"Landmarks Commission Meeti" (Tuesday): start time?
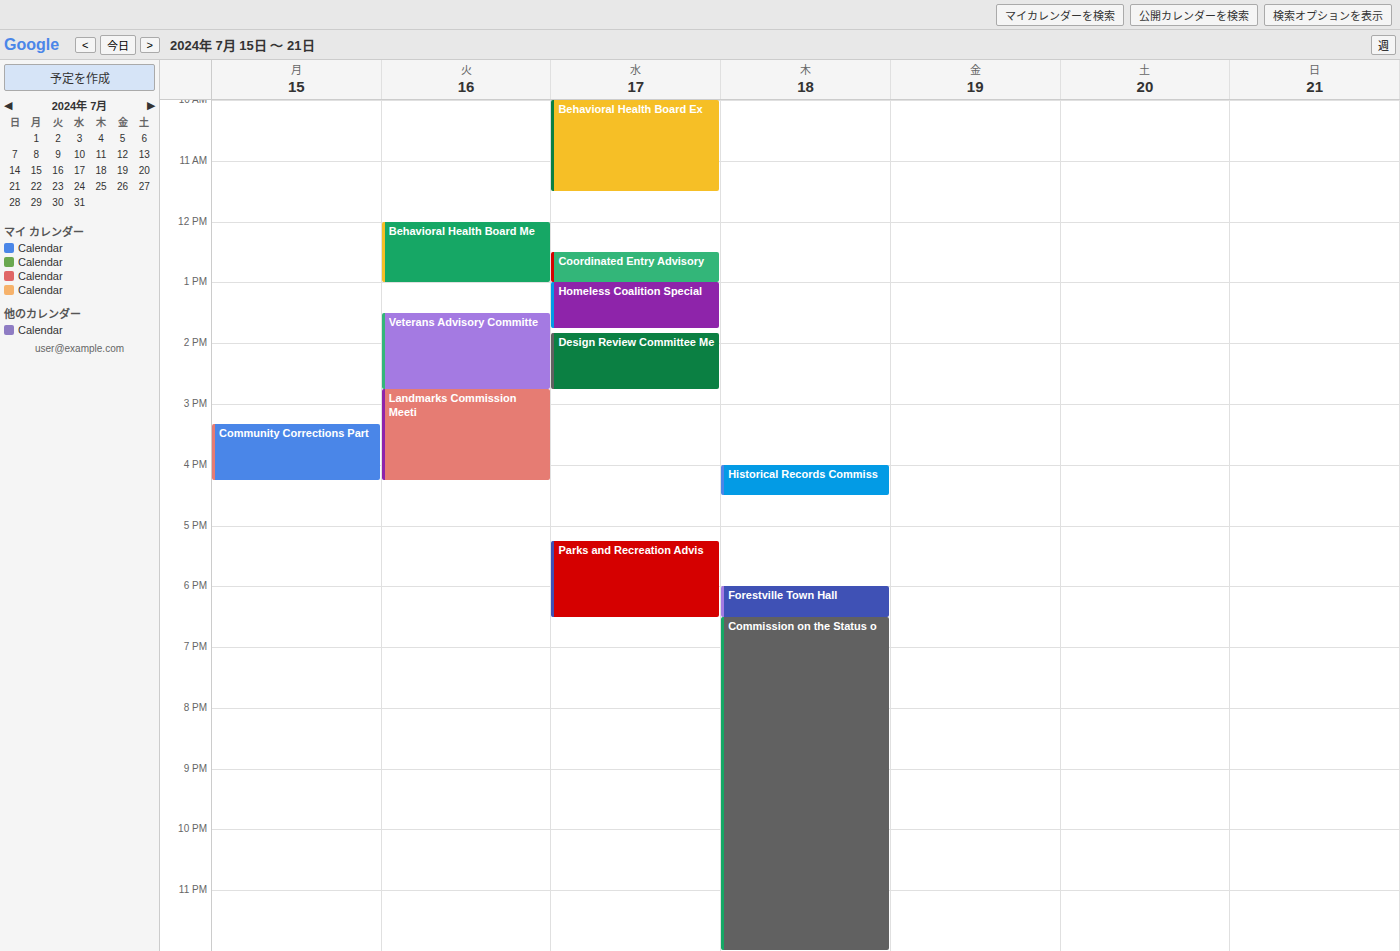
2:45 PM